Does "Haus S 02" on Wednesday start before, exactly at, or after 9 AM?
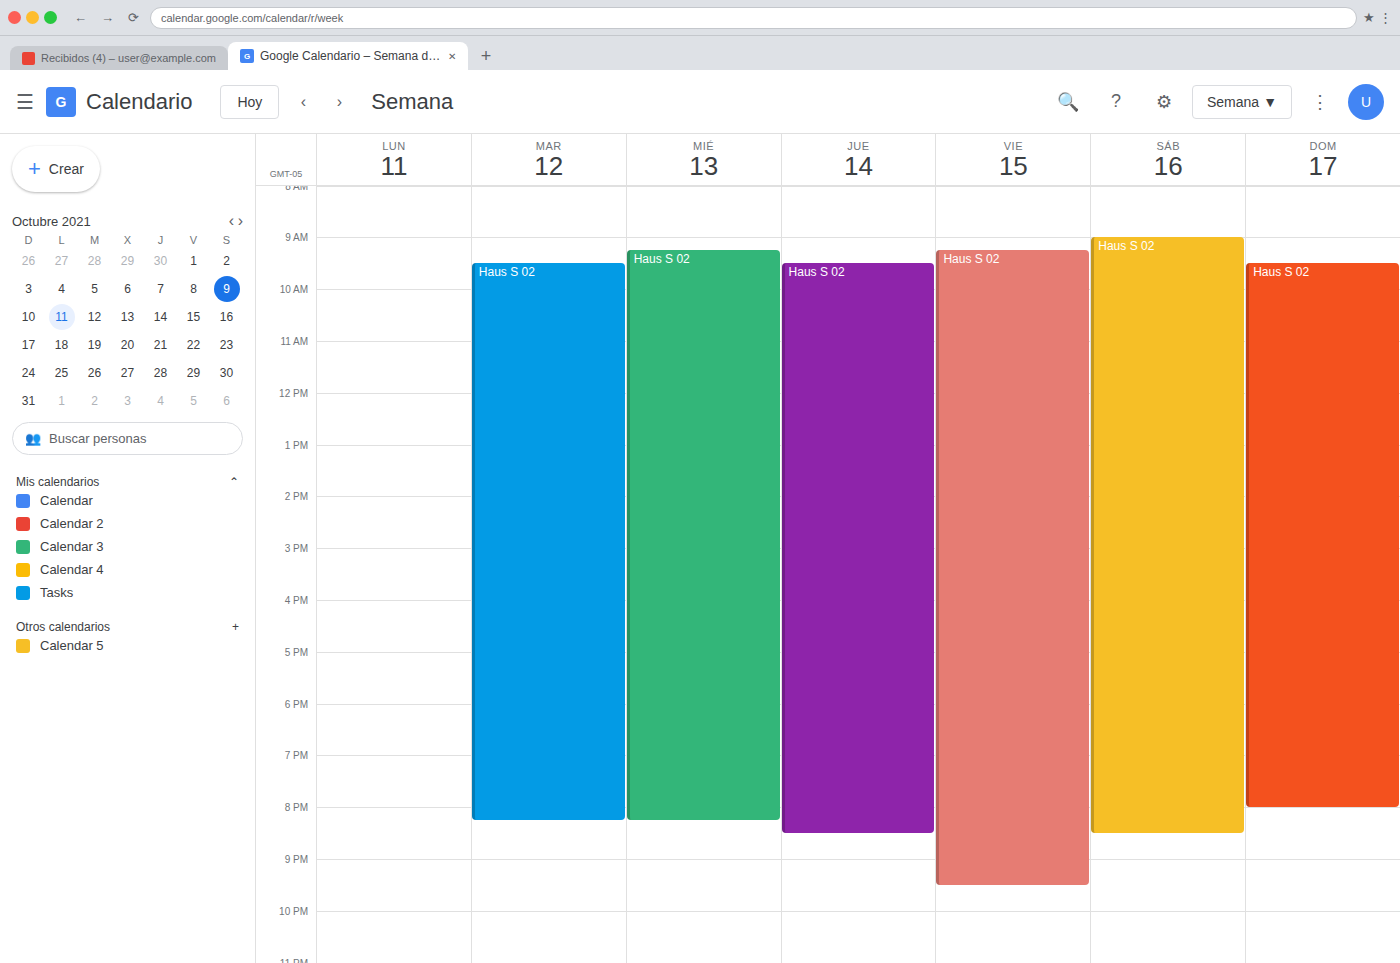
9:15 AM -- after 9 AM, 15 minutes below the 9 AM line.